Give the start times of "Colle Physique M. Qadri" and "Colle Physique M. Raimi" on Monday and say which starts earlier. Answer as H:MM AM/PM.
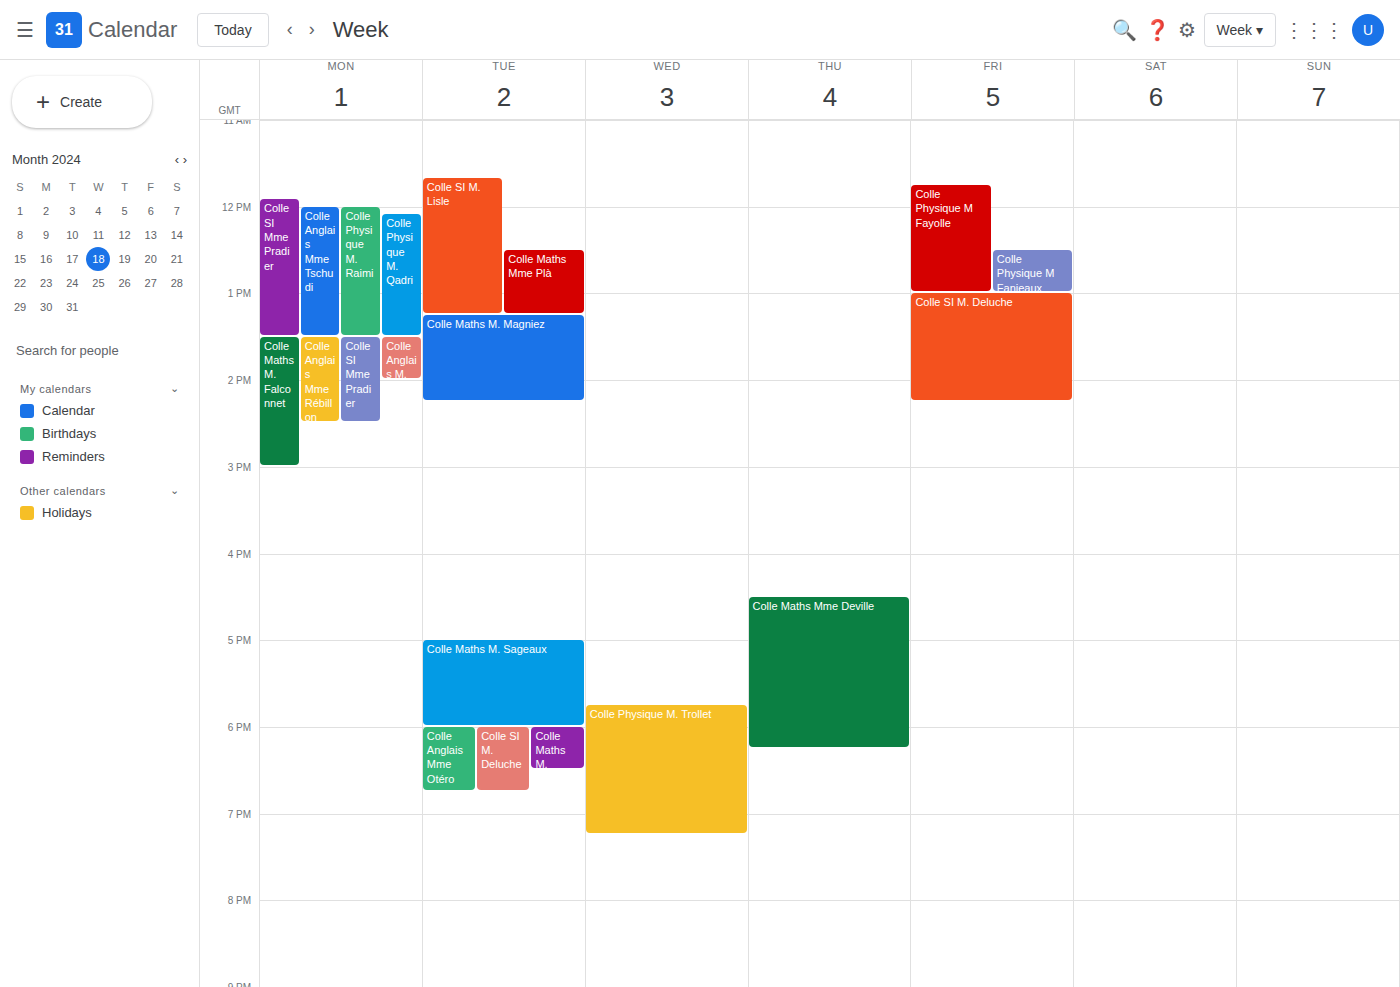
"Colle Physique M. Raimi" 12:00 PM; "Colle Physique M. Qadri" 12:05 PM.